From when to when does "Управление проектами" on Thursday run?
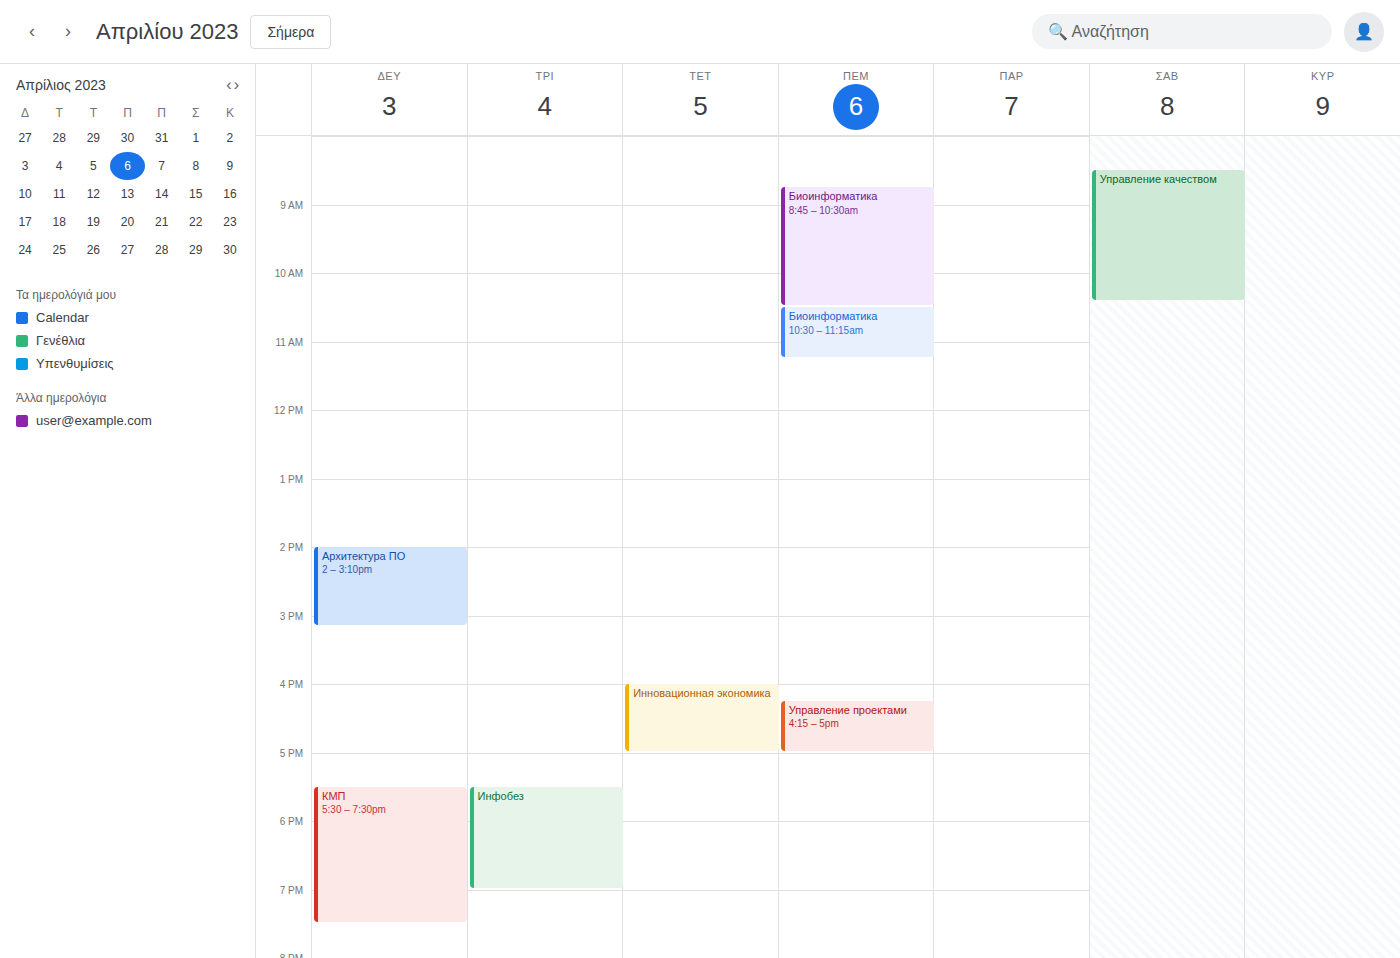
4:15 PM to 5:00 PM